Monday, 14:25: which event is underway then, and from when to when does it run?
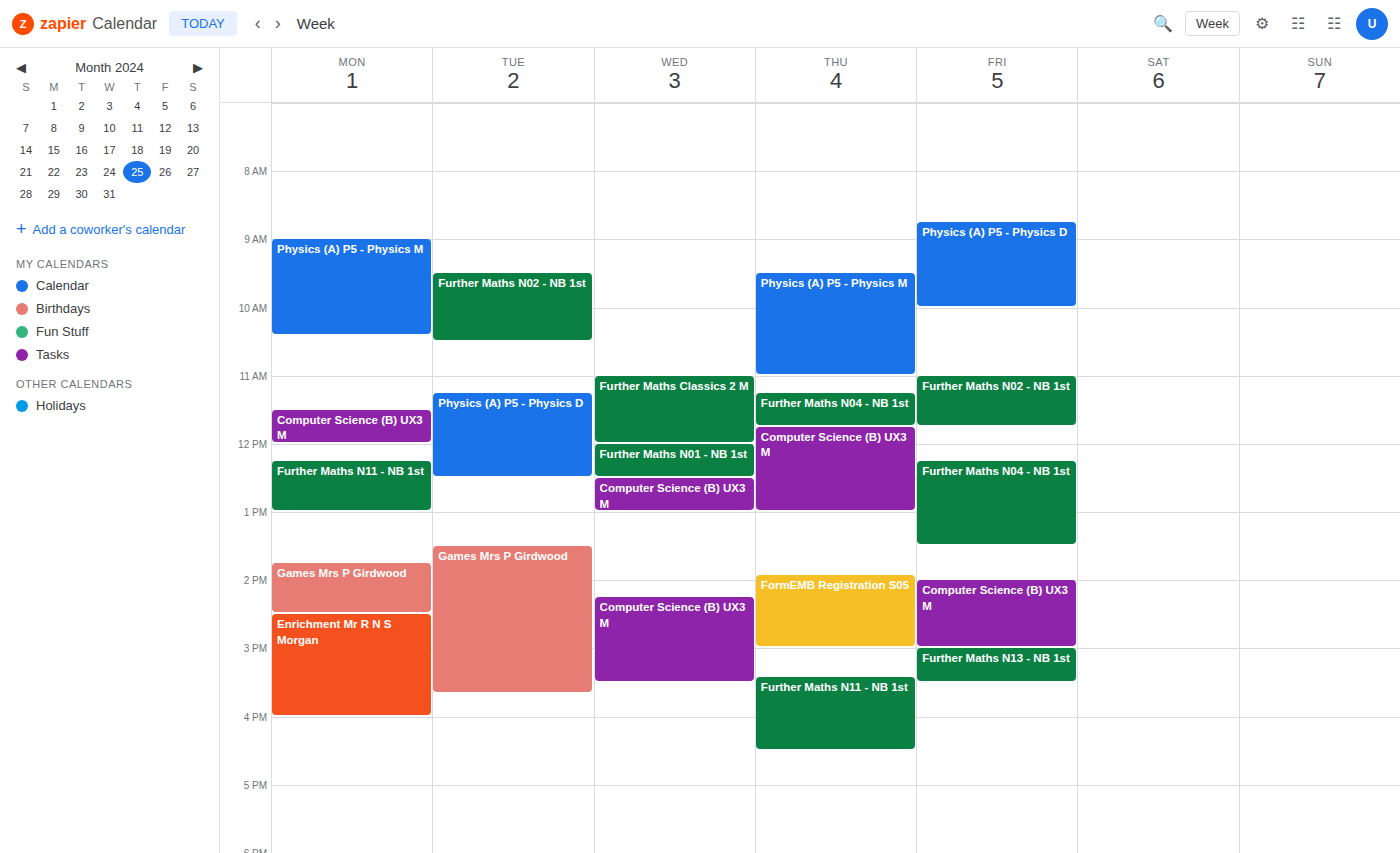
"Games Mrs P Girdwood", 13:45 to 14:30